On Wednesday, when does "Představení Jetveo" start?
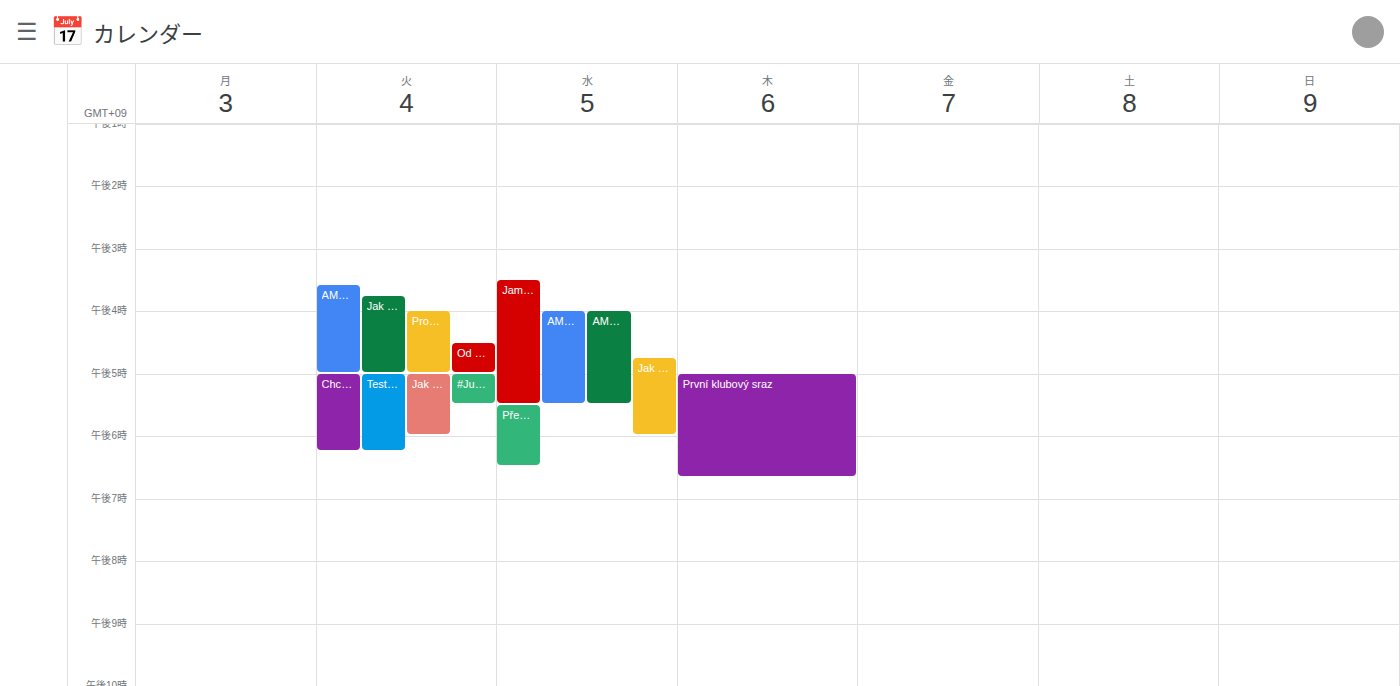
5:30 PM